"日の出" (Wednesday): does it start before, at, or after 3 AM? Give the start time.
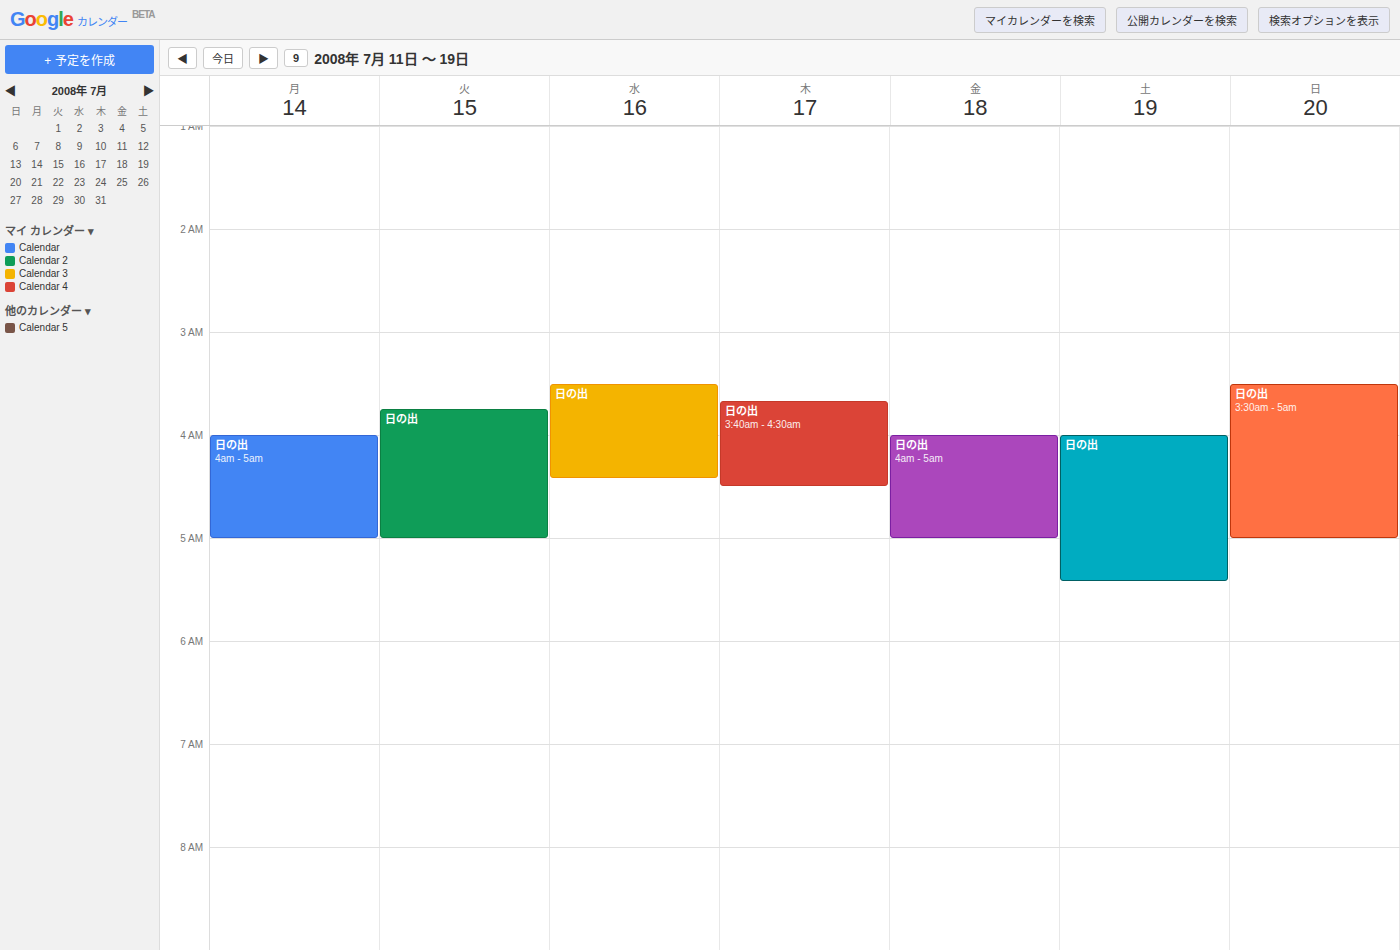
3:30 AM -- after 3 AM, 30 minutes below the 3 AM line.